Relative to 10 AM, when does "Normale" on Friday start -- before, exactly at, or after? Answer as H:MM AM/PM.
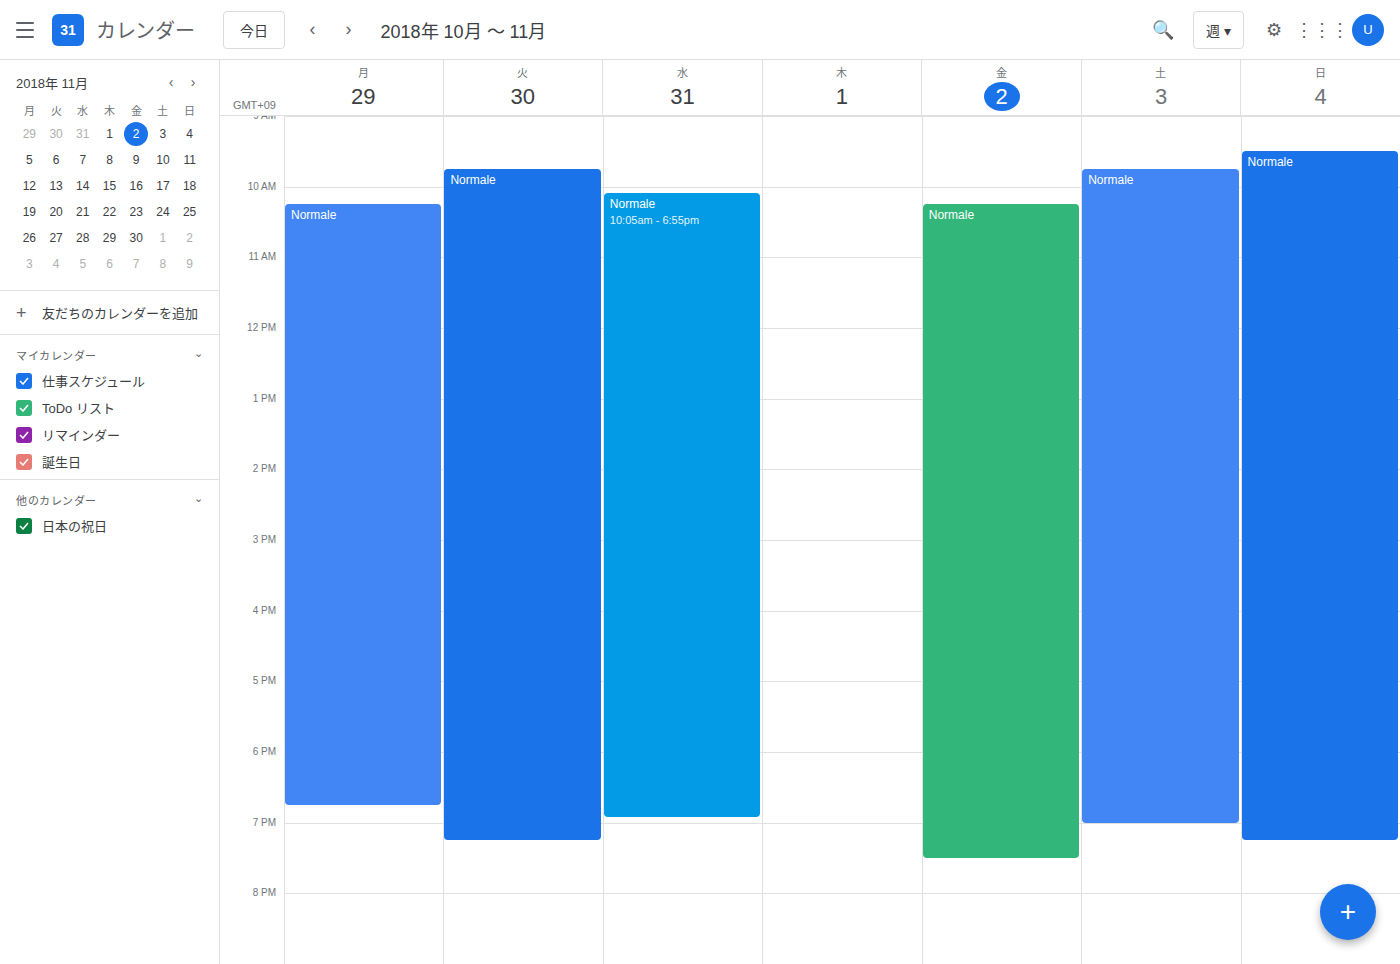
10:15 AM -- after 10 AM, 15 minutes below the 10 AM line.